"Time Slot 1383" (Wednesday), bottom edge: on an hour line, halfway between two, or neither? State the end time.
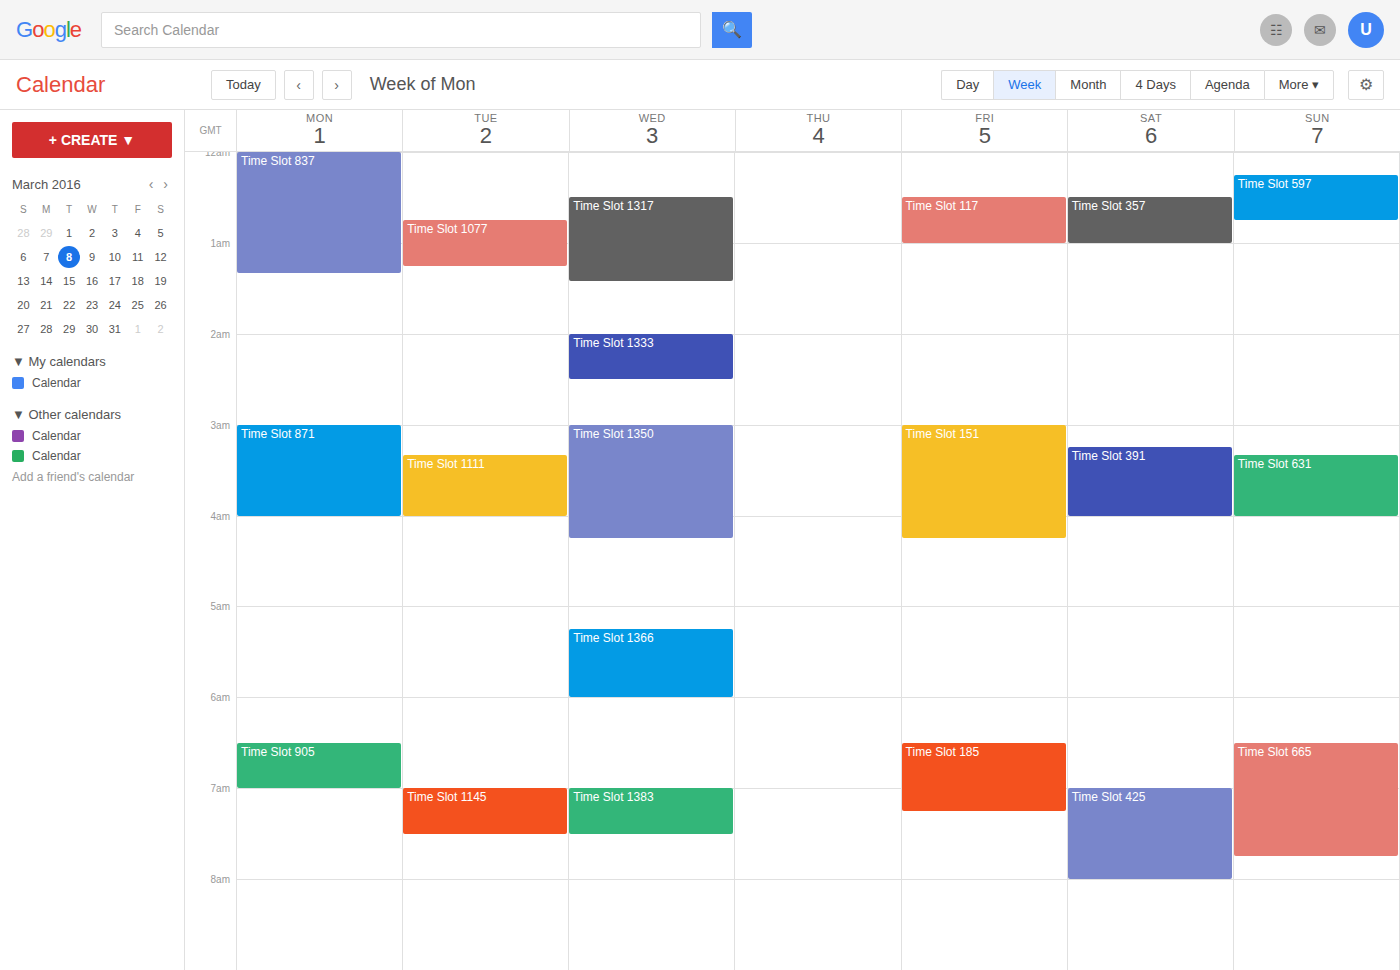
7:30 AM -- halfway between the 7 AM and 8 AM lines.